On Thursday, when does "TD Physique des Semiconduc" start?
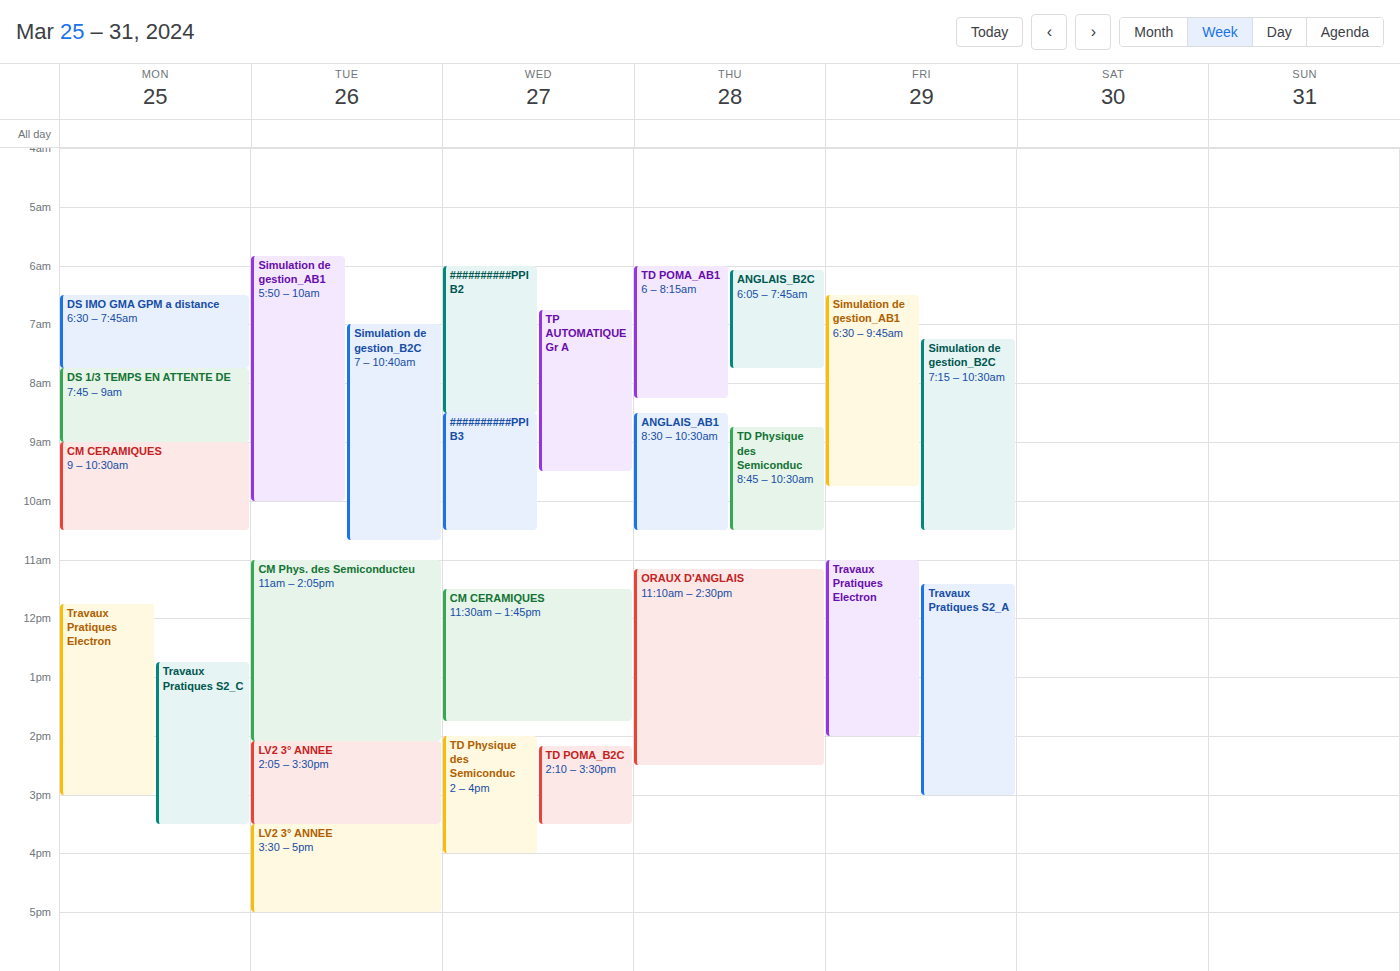
8:45 AM